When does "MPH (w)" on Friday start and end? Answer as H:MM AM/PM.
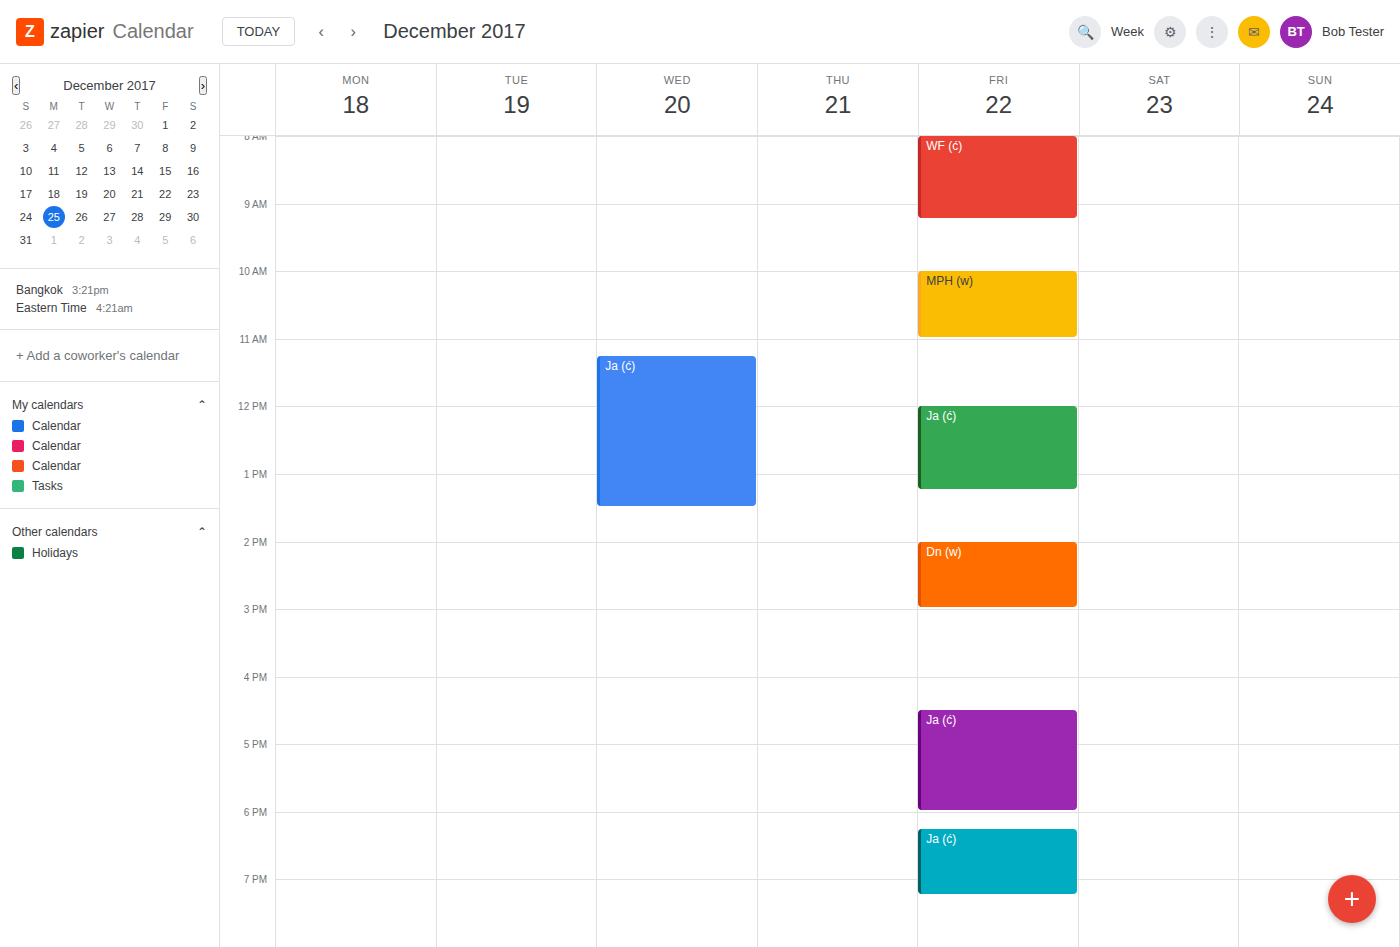
10:00 AM to 11:00 AM